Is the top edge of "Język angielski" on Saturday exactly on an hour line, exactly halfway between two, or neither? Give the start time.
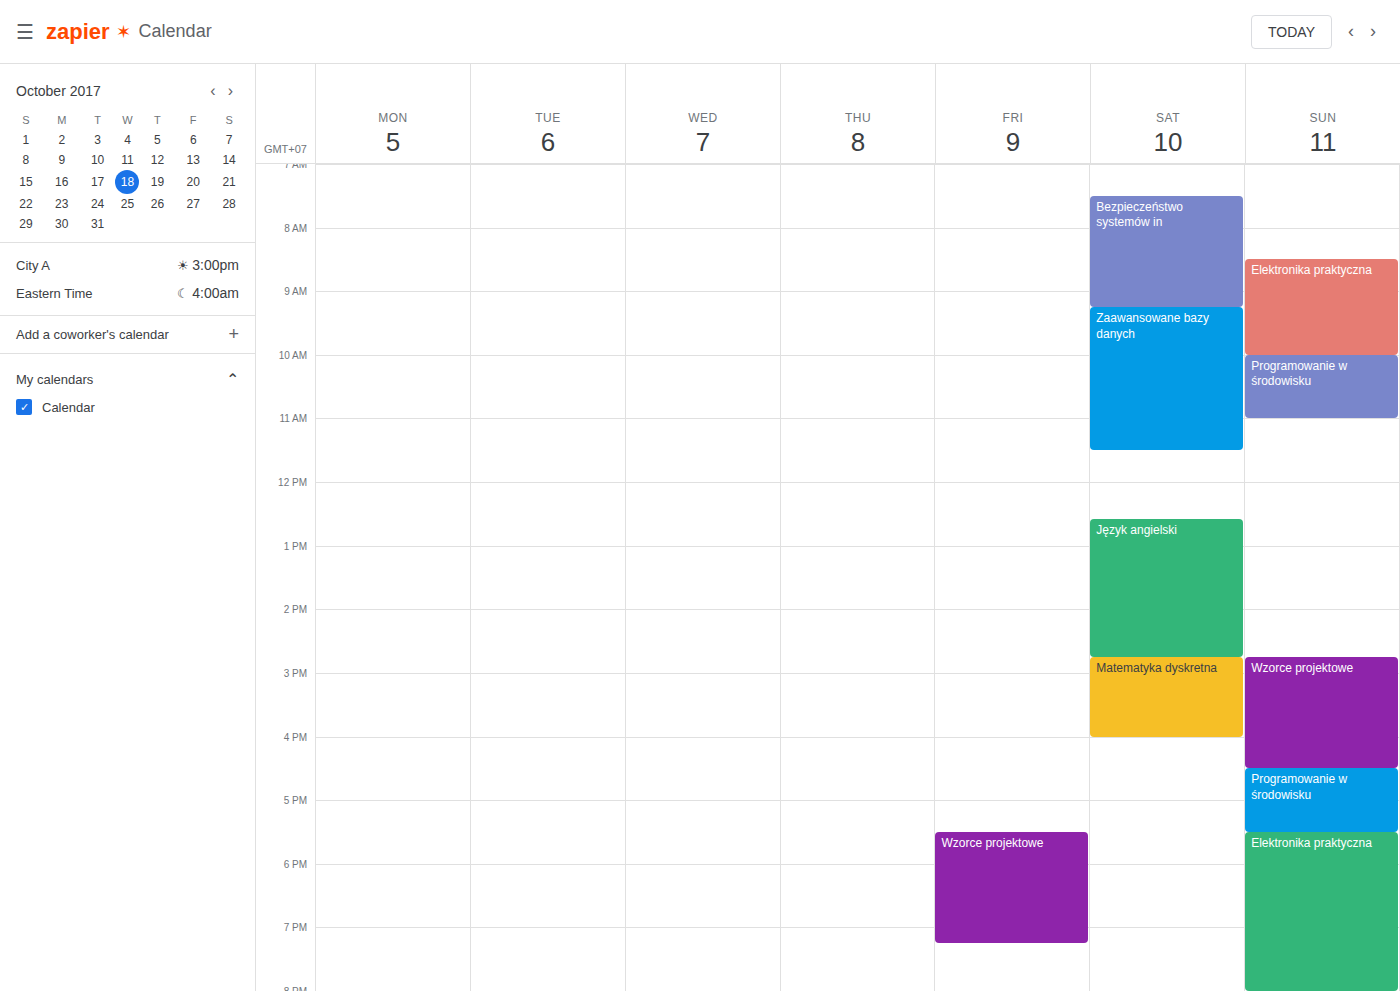
12:35 PM -- neither: 35 minutes below the 12 PM line and 25 minutes above the 1 PM line.